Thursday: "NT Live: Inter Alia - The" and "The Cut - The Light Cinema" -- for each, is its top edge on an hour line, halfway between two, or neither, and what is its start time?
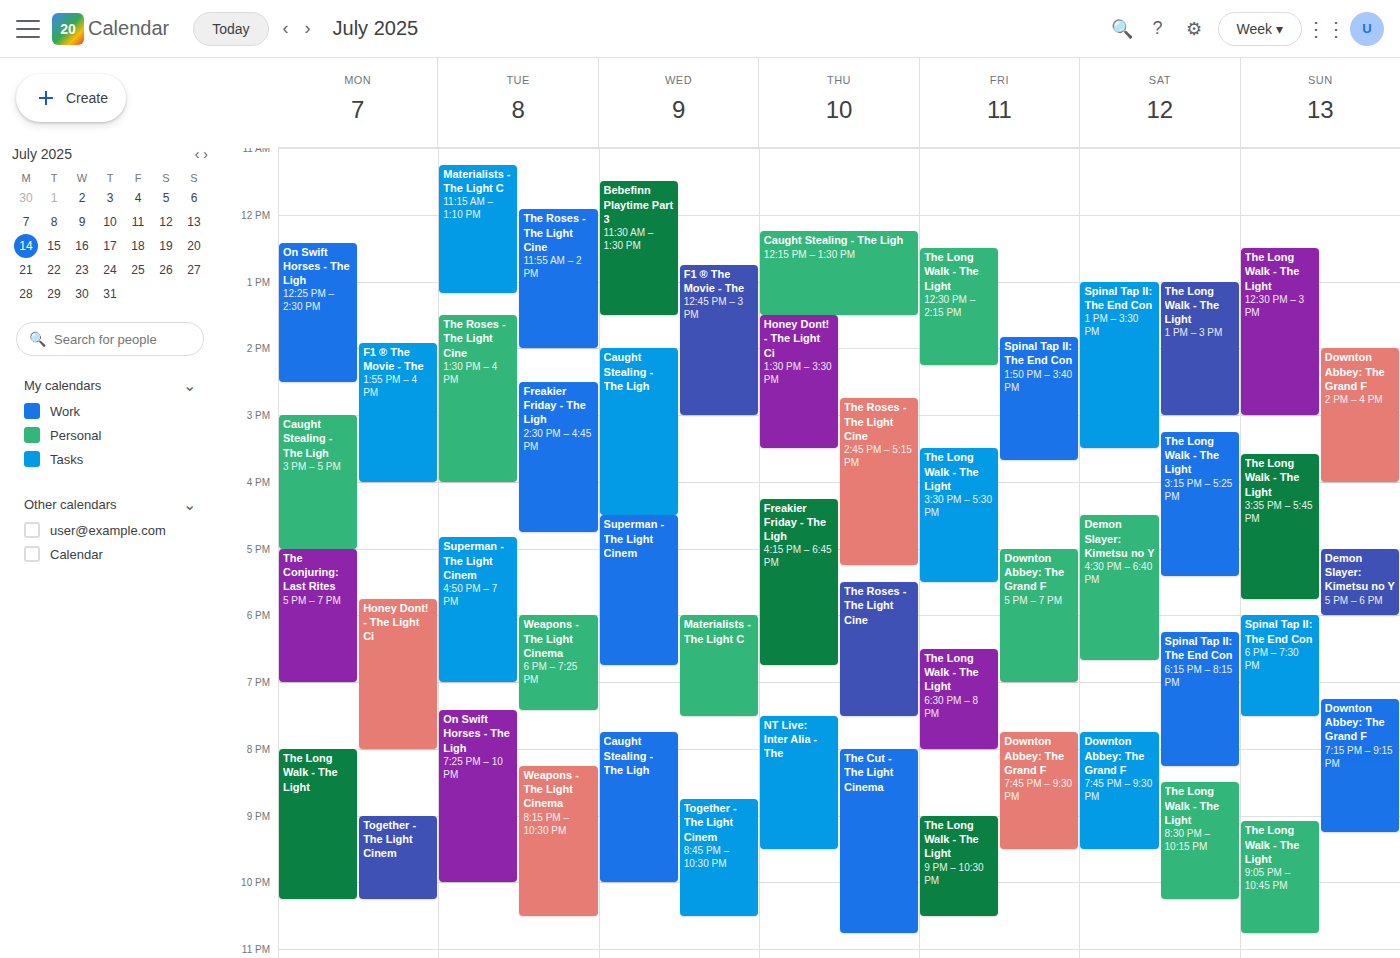
"NT Live: Inter Alia - The": 7:30 PM, halfway between the 7 PM and 8 PM lines. "The Cut - The Light Cinema": 8:00 PM, exactly on the 8 PM line.